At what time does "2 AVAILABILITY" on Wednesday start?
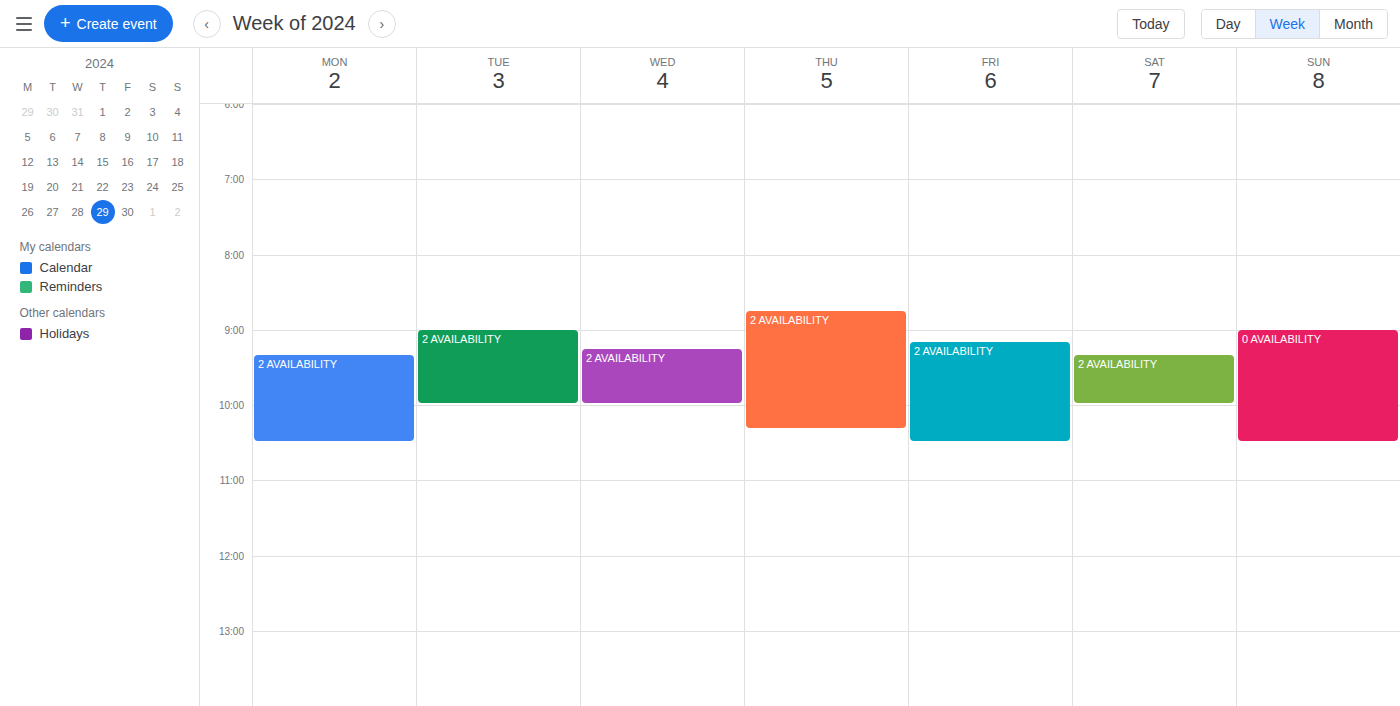
9:15 AM